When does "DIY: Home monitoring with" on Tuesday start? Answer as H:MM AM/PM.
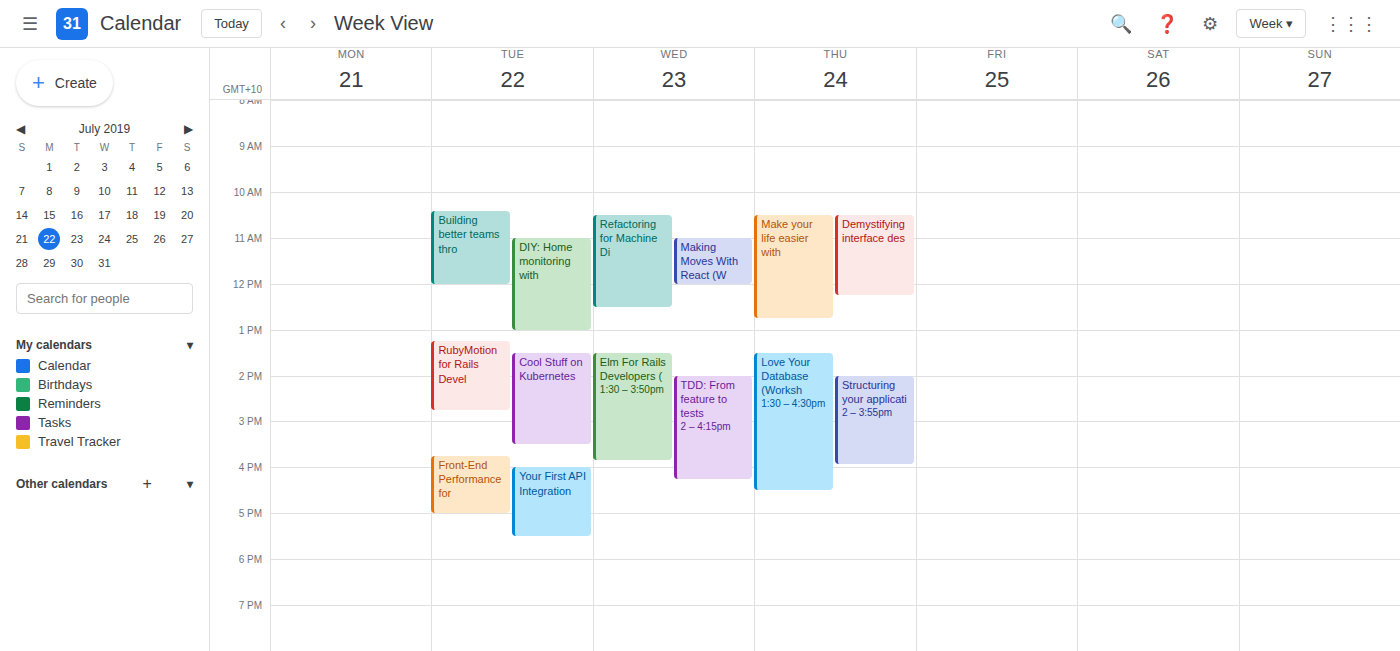
11:00 AM